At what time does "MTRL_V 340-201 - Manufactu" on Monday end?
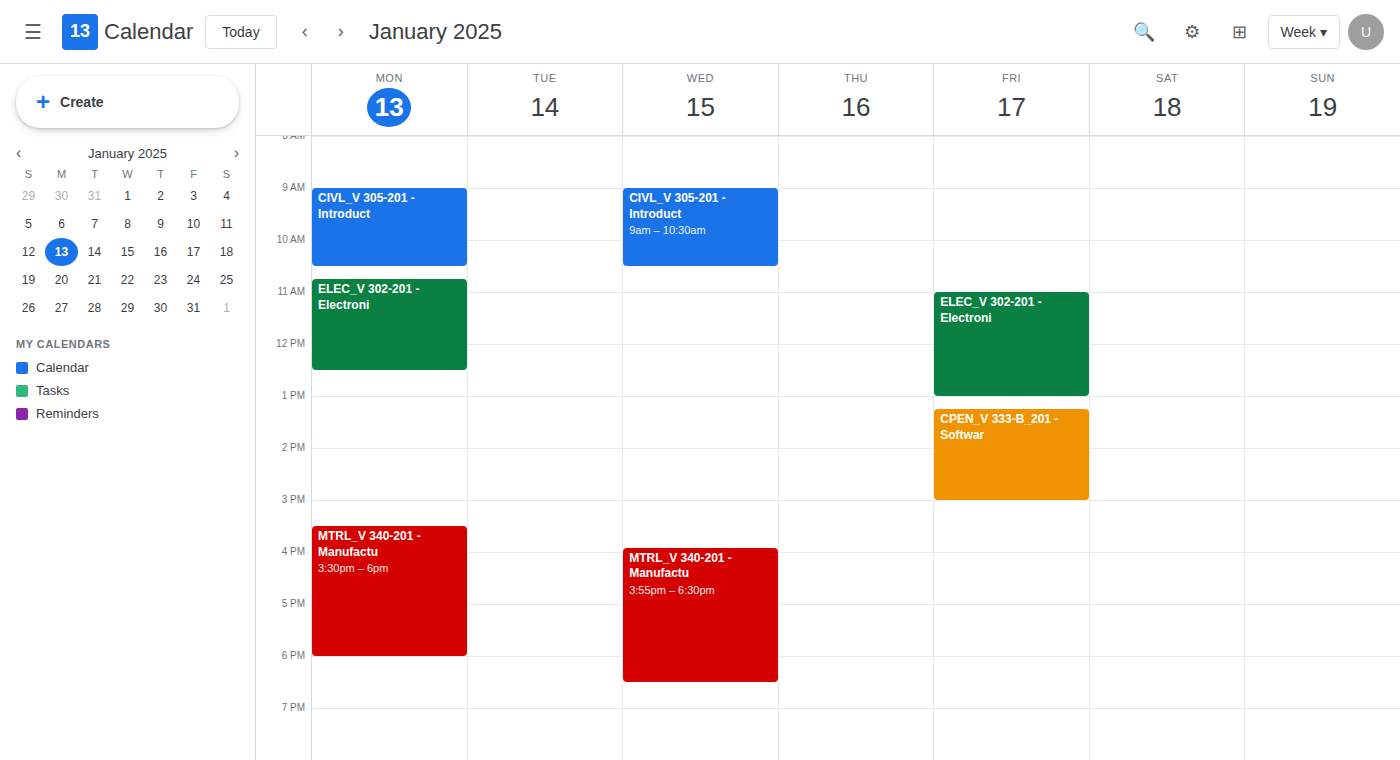
6:00 PM